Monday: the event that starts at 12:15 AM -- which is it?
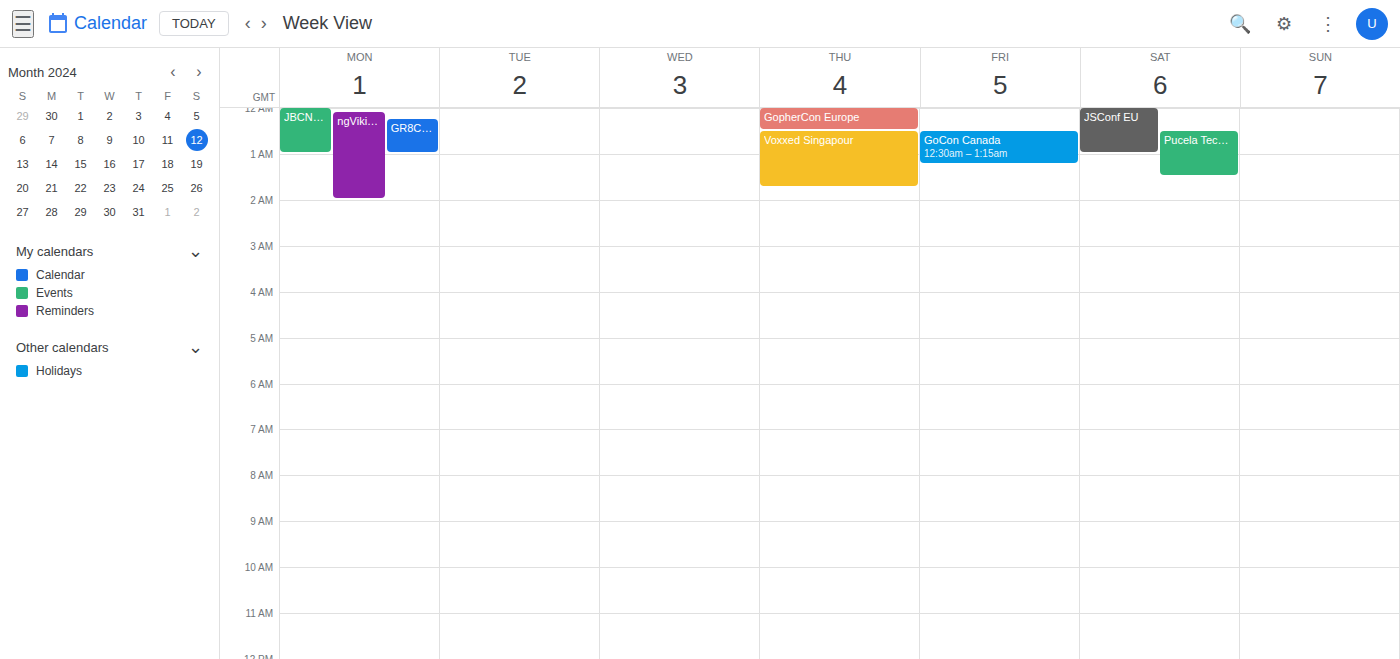
"GR8Conf EU"